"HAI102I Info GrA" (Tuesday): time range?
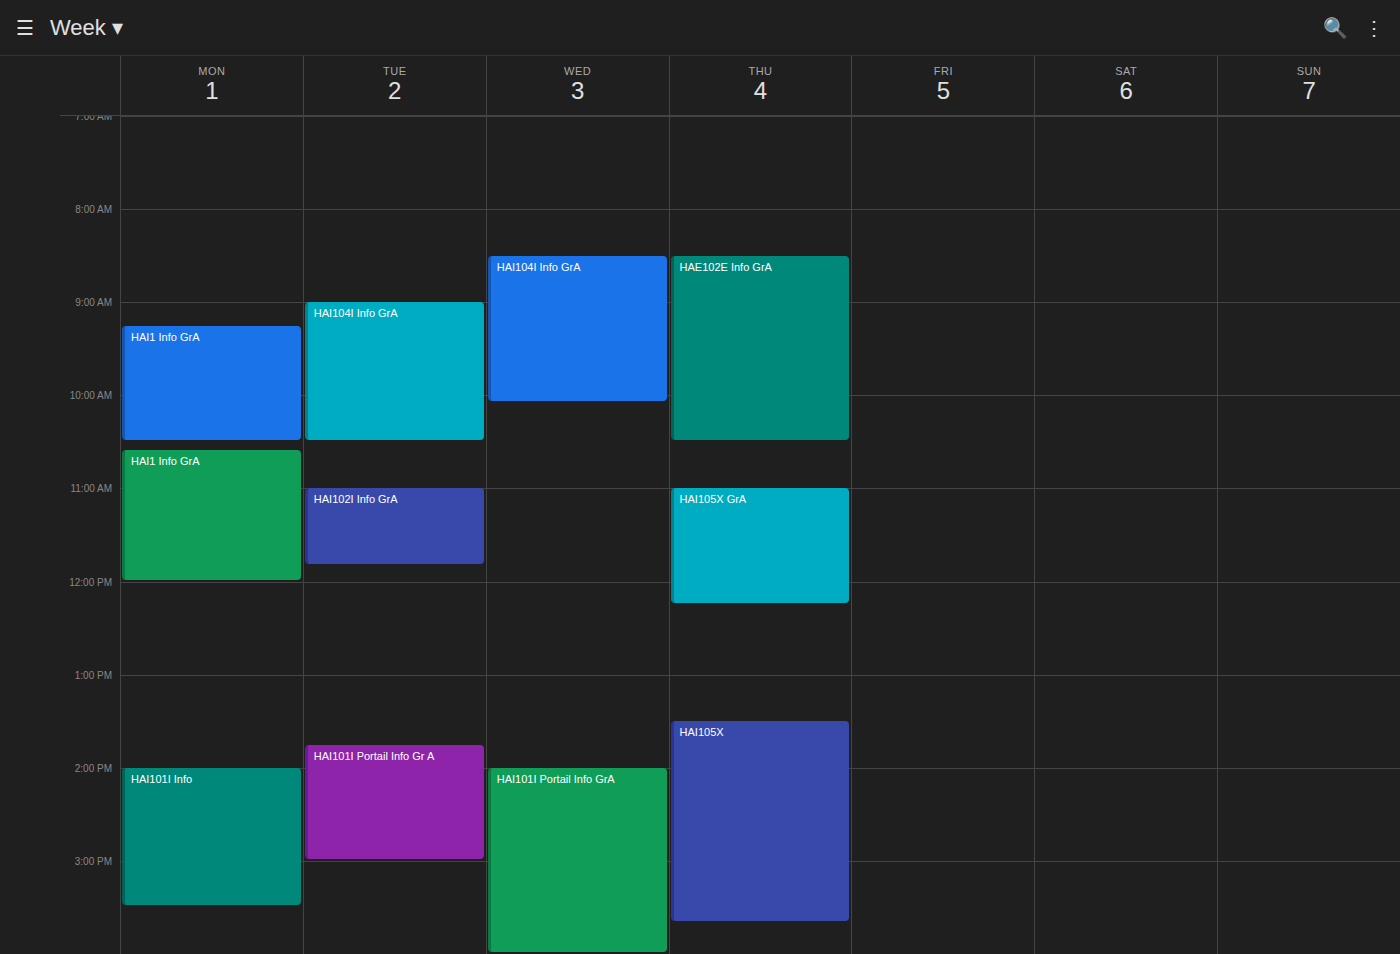
11:00 AM to 11:50 AM